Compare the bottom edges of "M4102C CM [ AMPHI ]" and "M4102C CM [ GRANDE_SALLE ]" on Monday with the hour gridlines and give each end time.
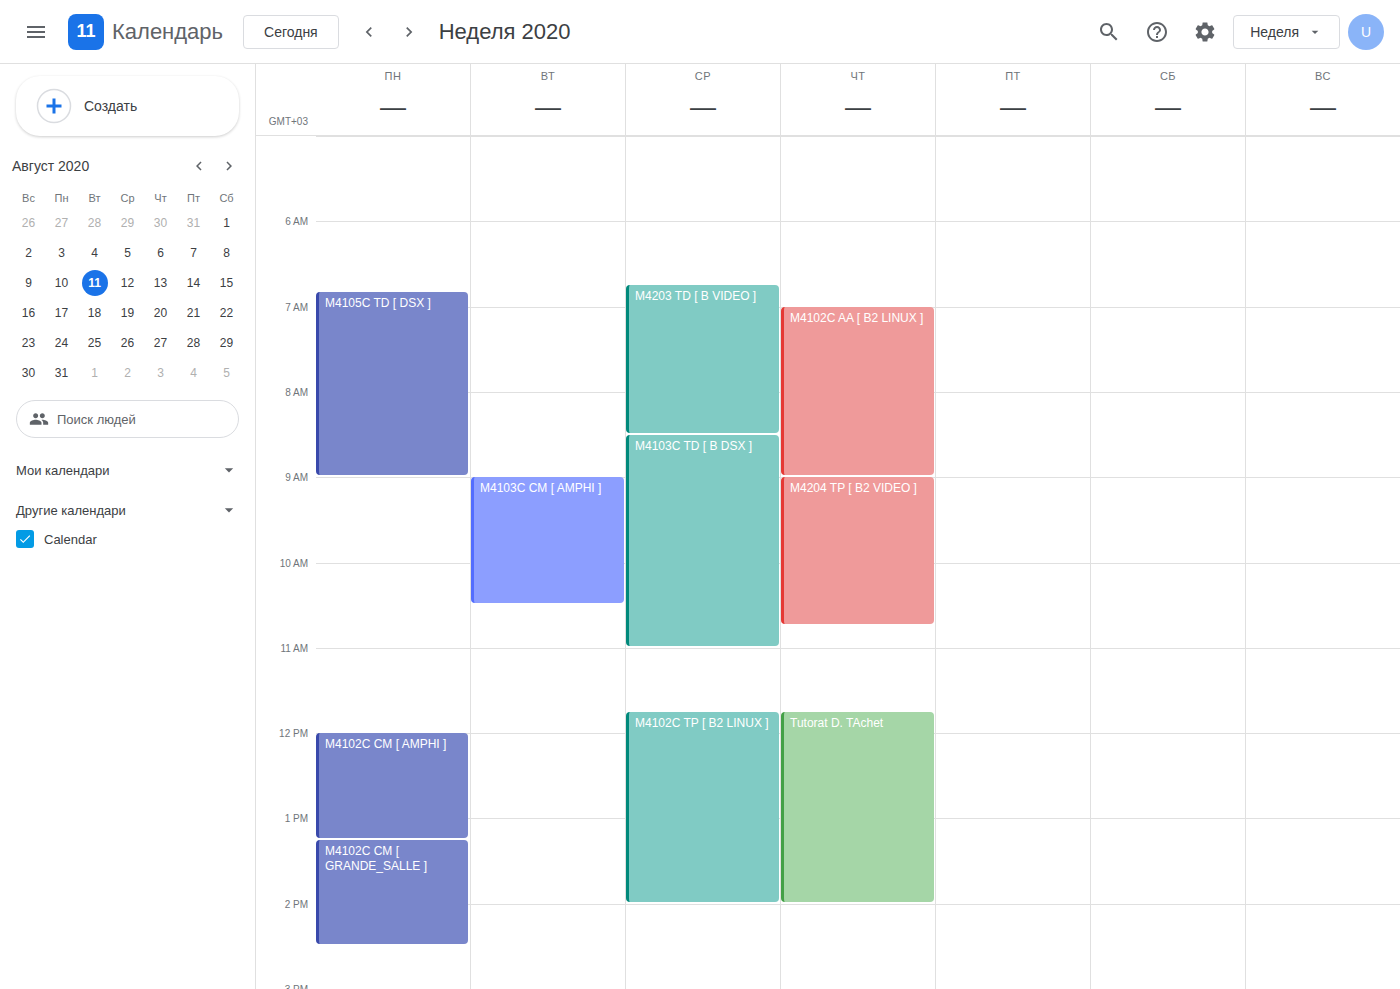
"M4102C CM [ AMPHI ]": 1:15 PM, neither: a quarter of the way from the 1 PM line to the 2 PM line. "M4102C CM [ GRANDE_SALLE ]": 2:30 PM, halfway between the 2 PM and 3 PM lines.